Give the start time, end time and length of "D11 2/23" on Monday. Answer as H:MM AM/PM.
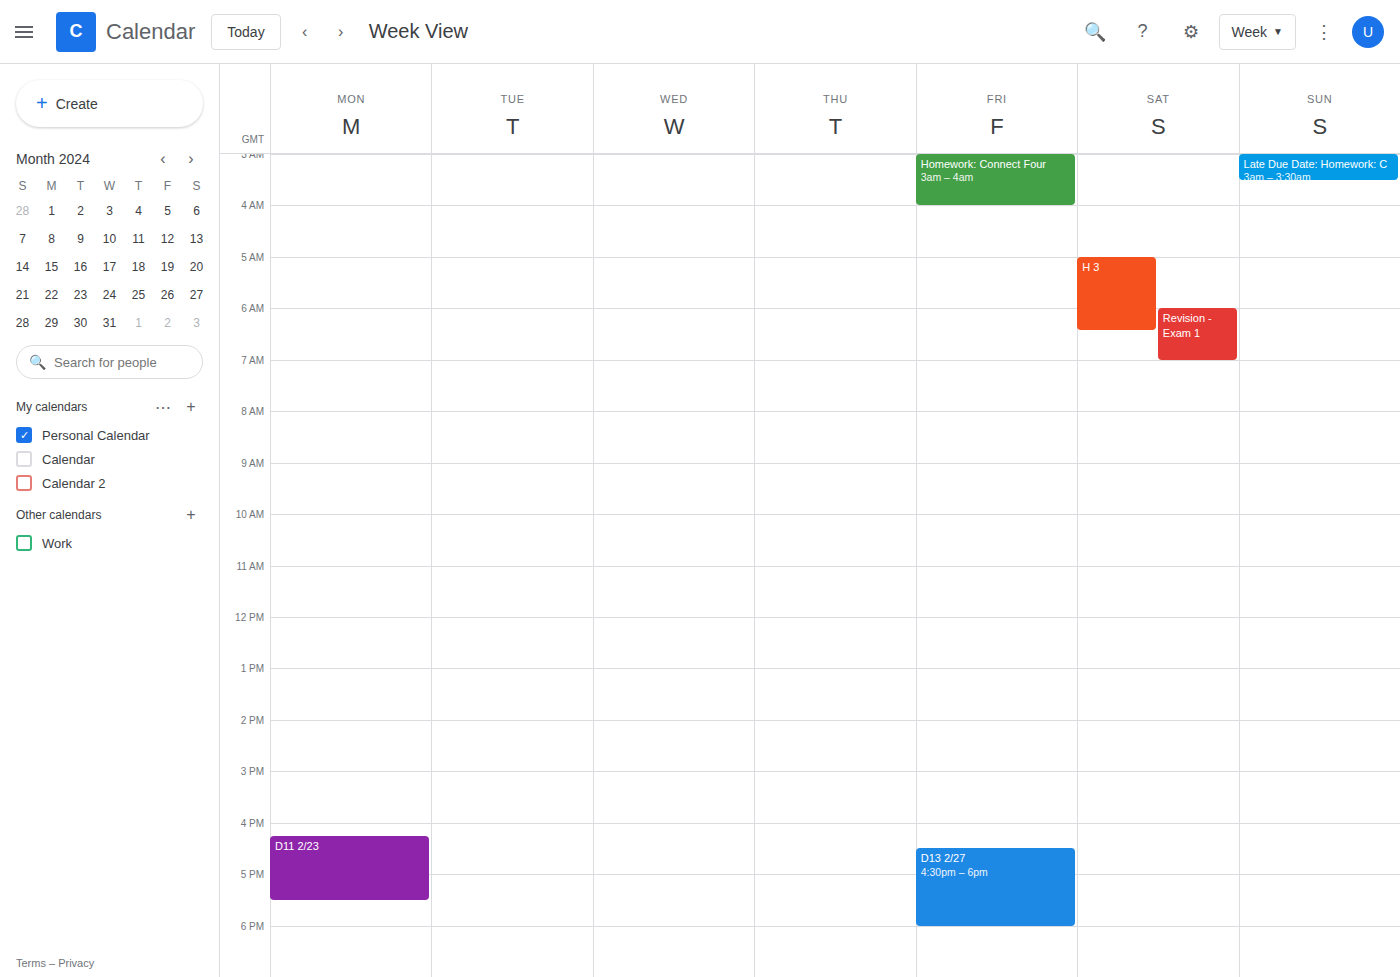
4:15 PM to 5:30 PM, 1 hour 15 minutes